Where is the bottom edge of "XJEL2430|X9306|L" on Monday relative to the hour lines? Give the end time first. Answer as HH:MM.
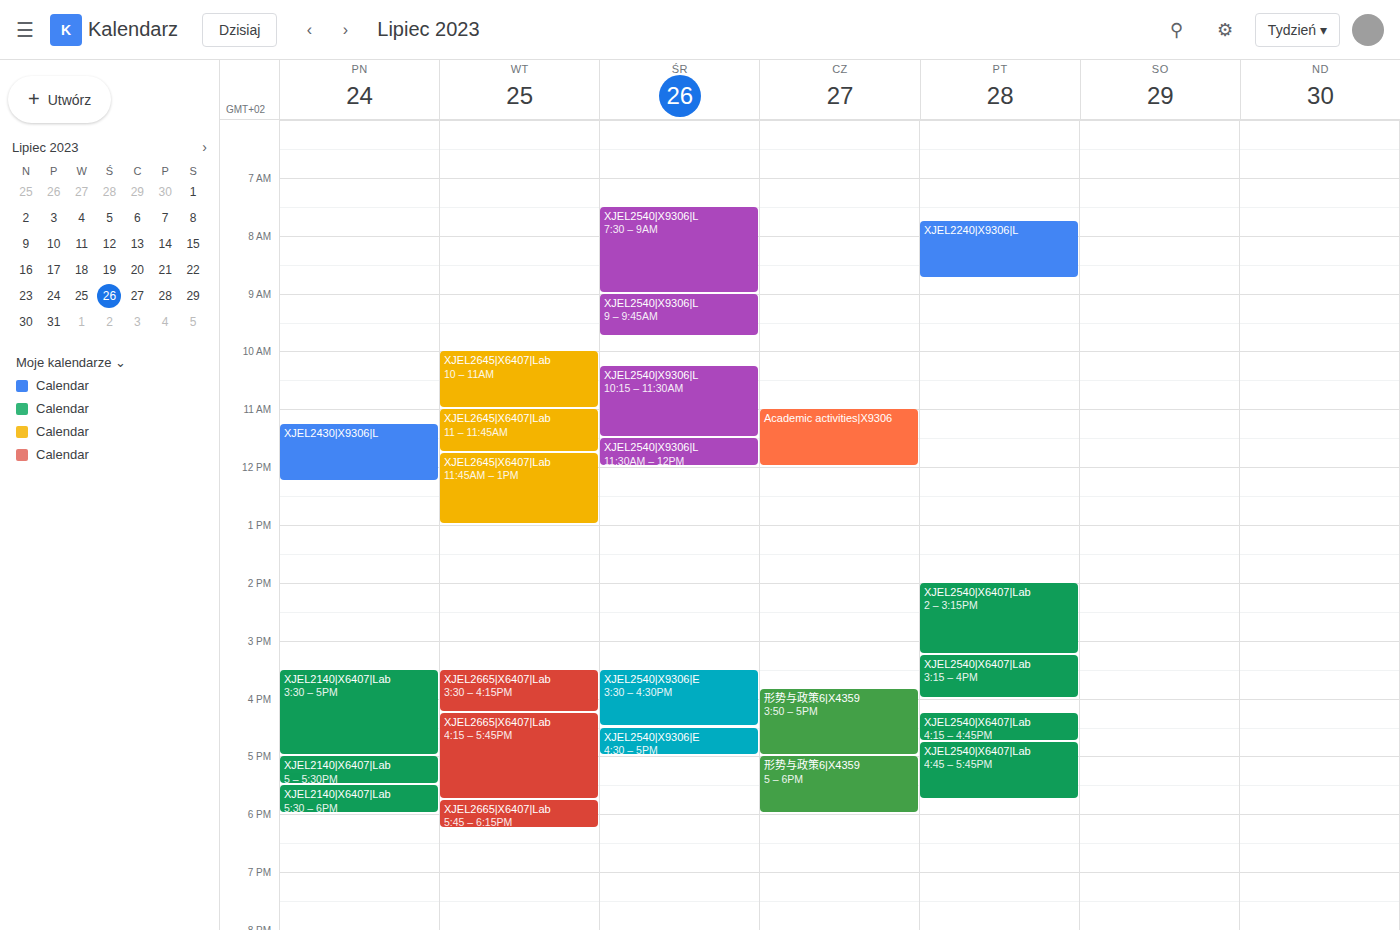
12:15 -- neither: a quarter of the way from the 12:00 line to the 13:00 line.